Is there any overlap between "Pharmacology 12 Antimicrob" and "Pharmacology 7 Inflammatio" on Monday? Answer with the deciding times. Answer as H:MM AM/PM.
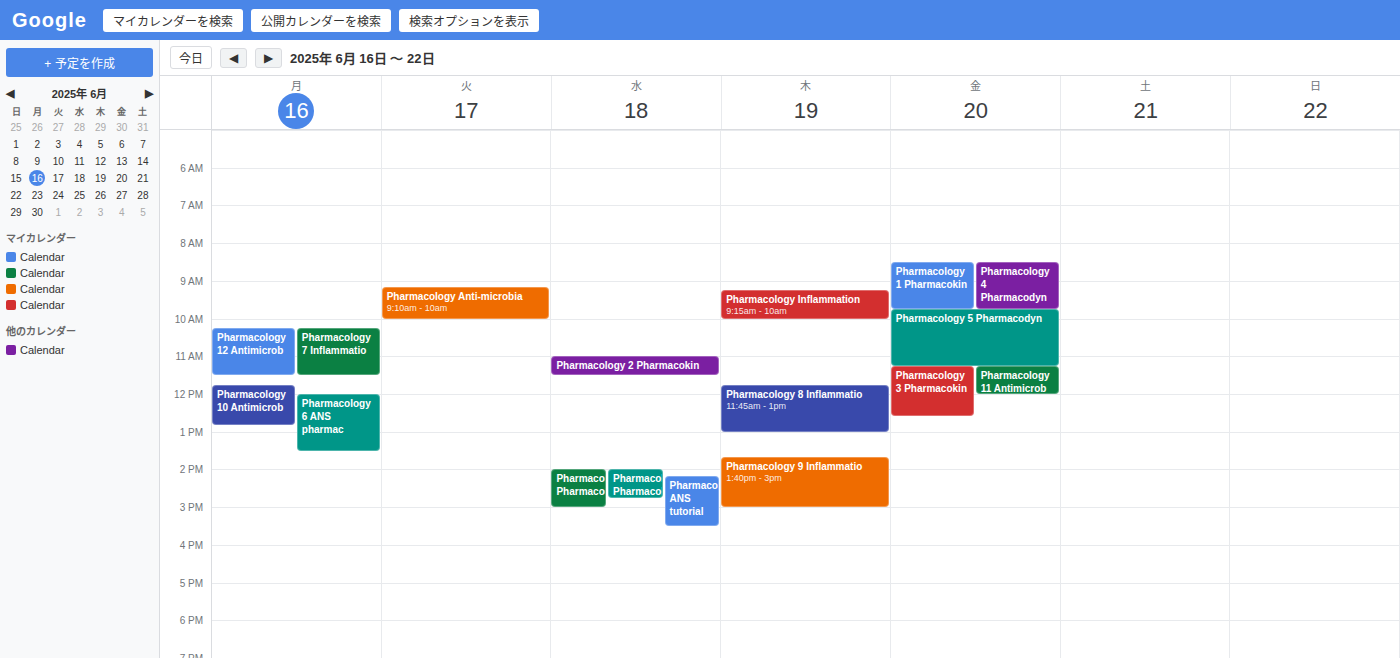
"Pharmacology 12 Antimicrob" runs 10:15 AM to 11:30 AM, inside "Pharmacology 7 Inflammatio" -- they overlap.